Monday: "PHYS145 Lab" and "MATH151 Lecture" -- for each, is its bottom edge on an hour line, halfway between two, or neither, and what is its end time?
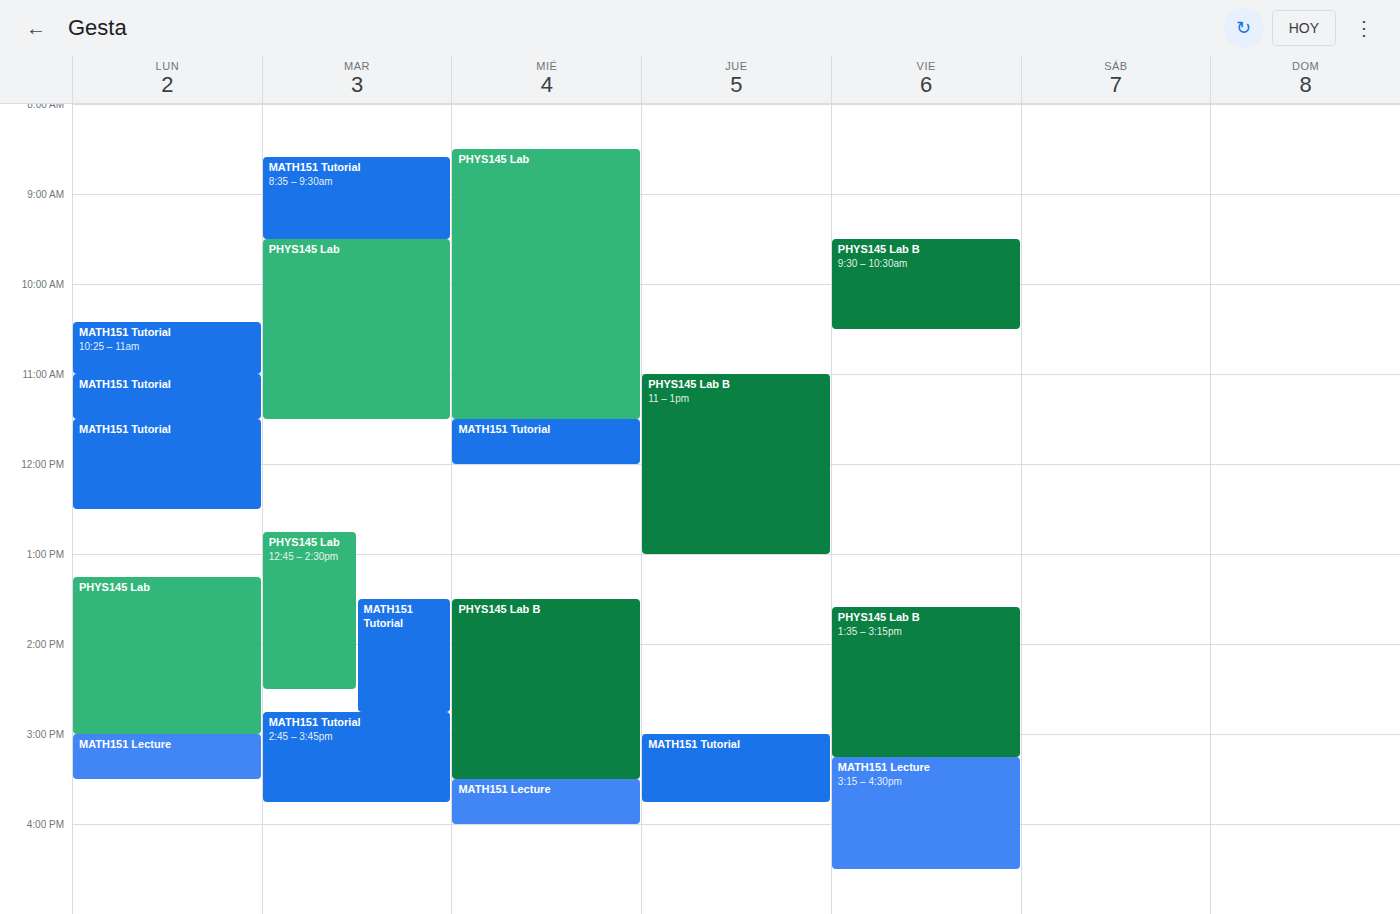
"PHYS145 Lab": 3:00 PM, exactly on the 3 PM line. "MATH151 Lecture": 3:30 PM, halfway between the 3 PM and 4 PM lines.